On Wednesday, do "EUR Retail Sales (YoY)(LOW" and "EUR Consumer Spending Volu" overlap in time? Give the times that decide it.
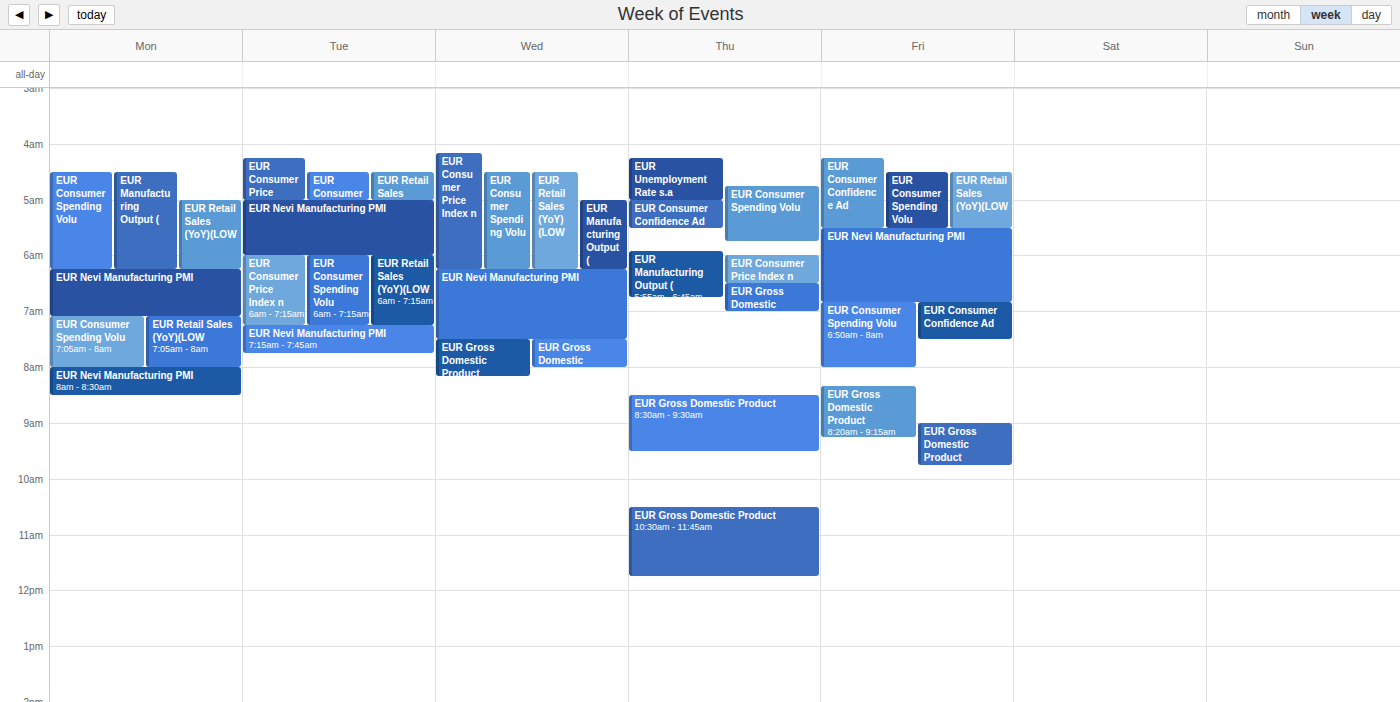
"EUR Consumer Spending Volu" runs 4:30 AM to 6:15 AM, inside "EUR Retail Sales (YoY)(LOW" -- they overlap.